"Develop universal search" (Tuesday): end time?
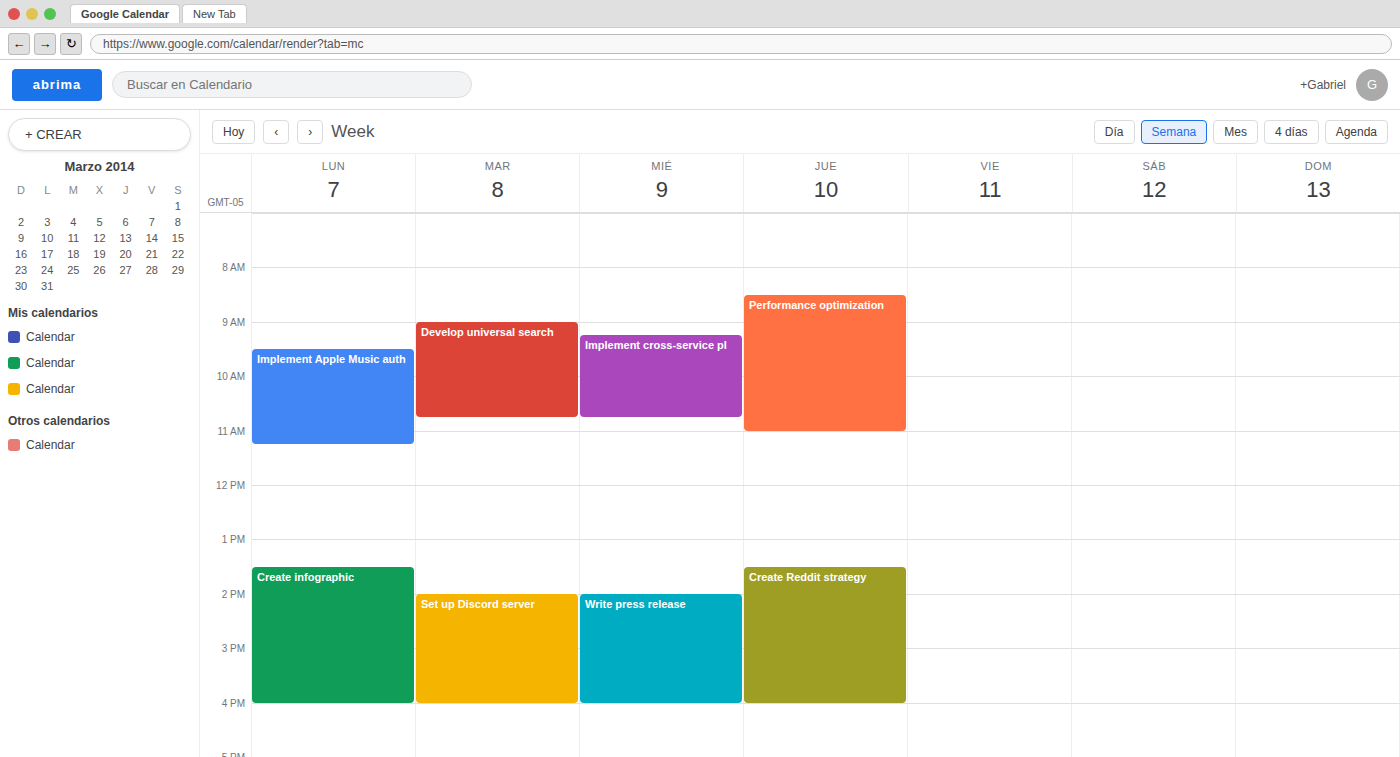
10:45